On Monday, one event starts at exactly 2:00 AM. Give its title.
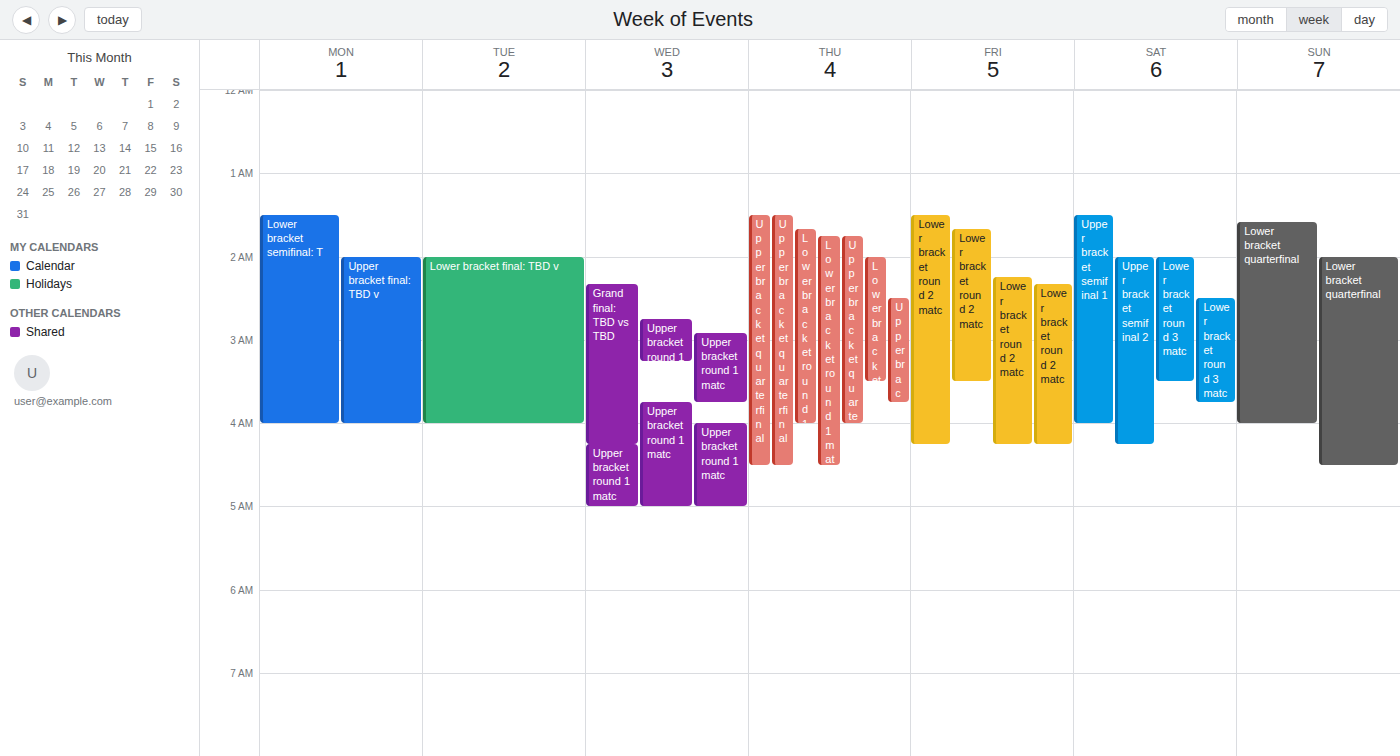
"Upper bracket final: TBD v"